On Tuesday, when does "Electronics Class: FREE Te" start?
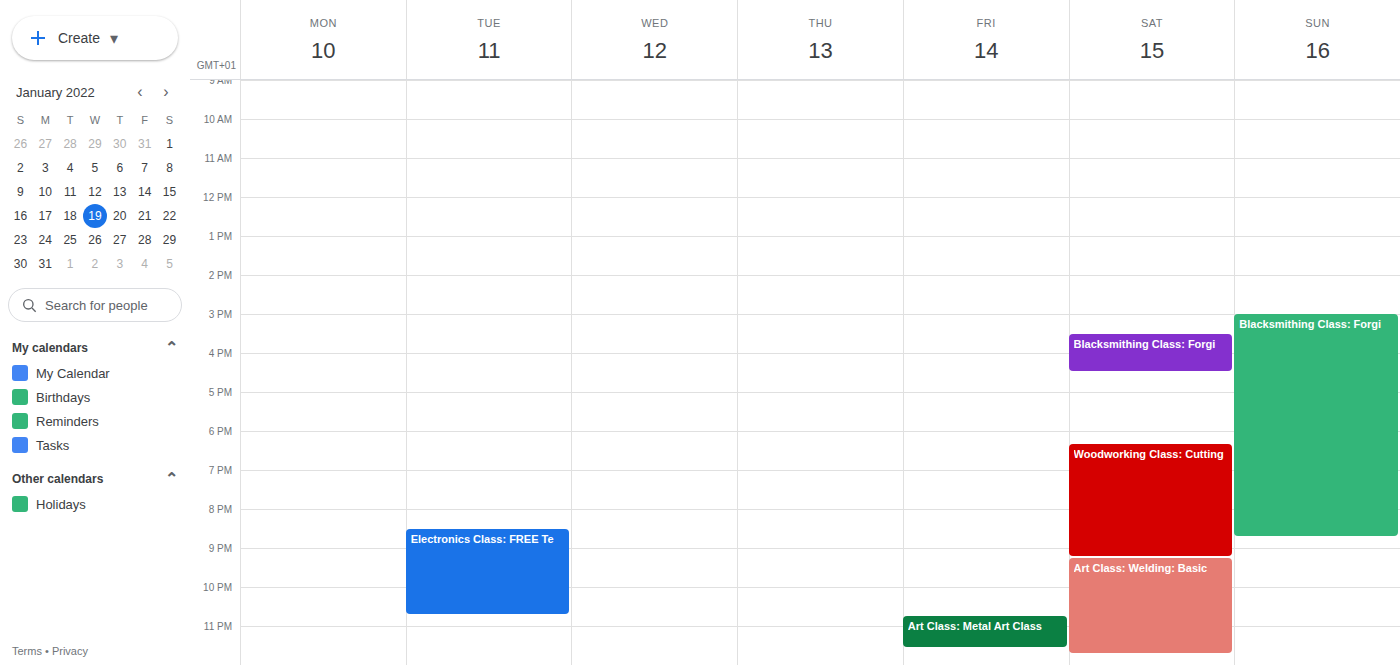
8:30 PM